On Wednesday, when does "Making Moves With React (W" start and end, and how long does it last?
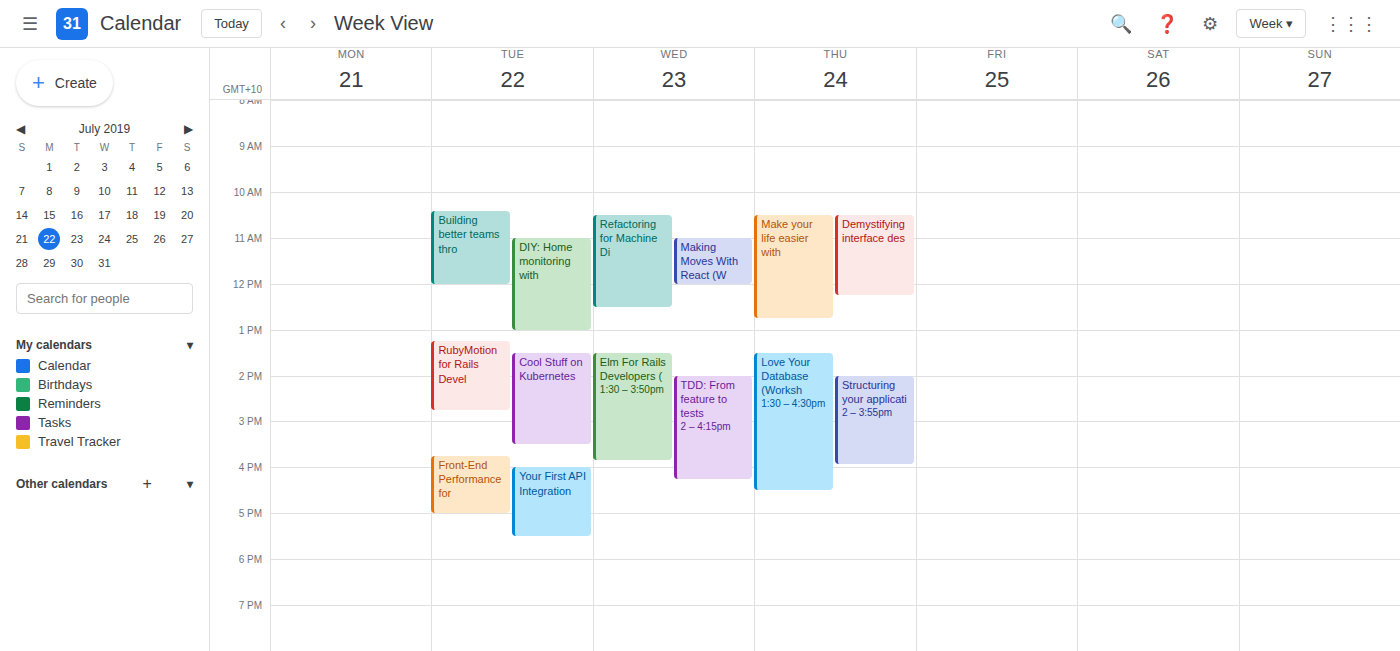
11:00 AM to 12:00 PM, 1 hour